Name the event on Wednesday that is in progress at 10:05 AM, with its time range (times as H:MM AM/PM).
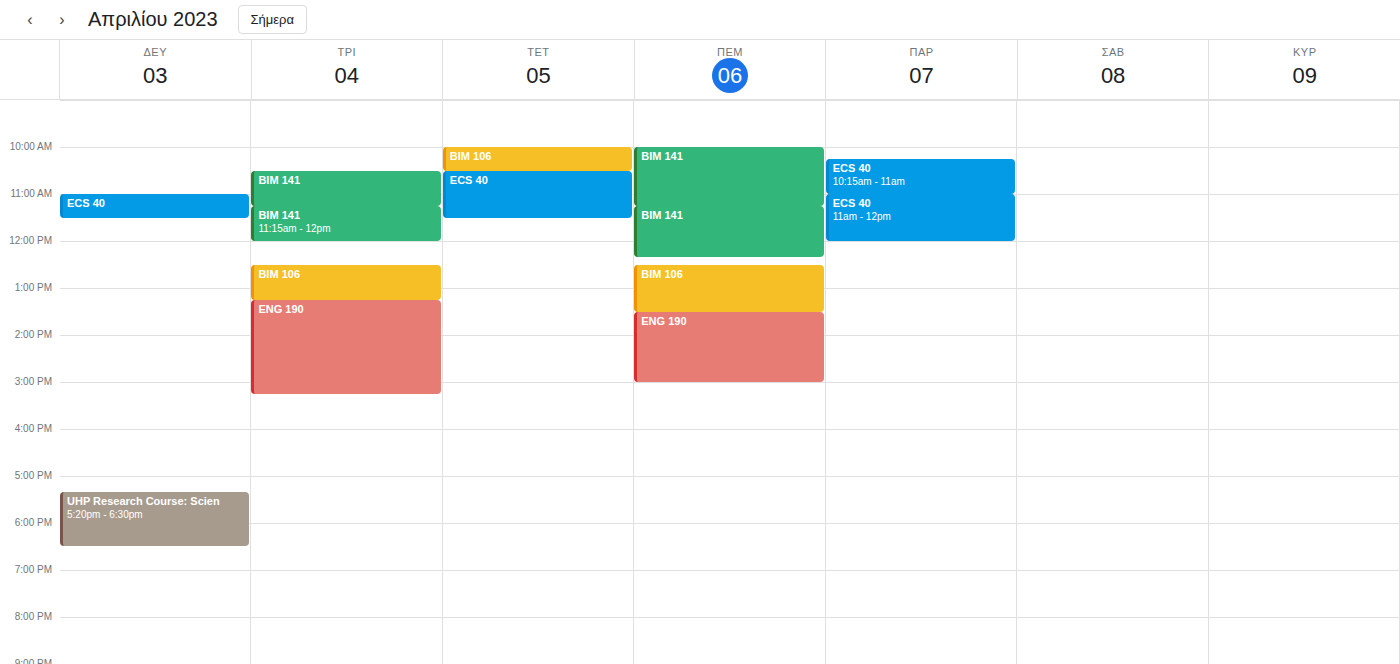
"BIM 106", 10:00 AM to 10:30 AM